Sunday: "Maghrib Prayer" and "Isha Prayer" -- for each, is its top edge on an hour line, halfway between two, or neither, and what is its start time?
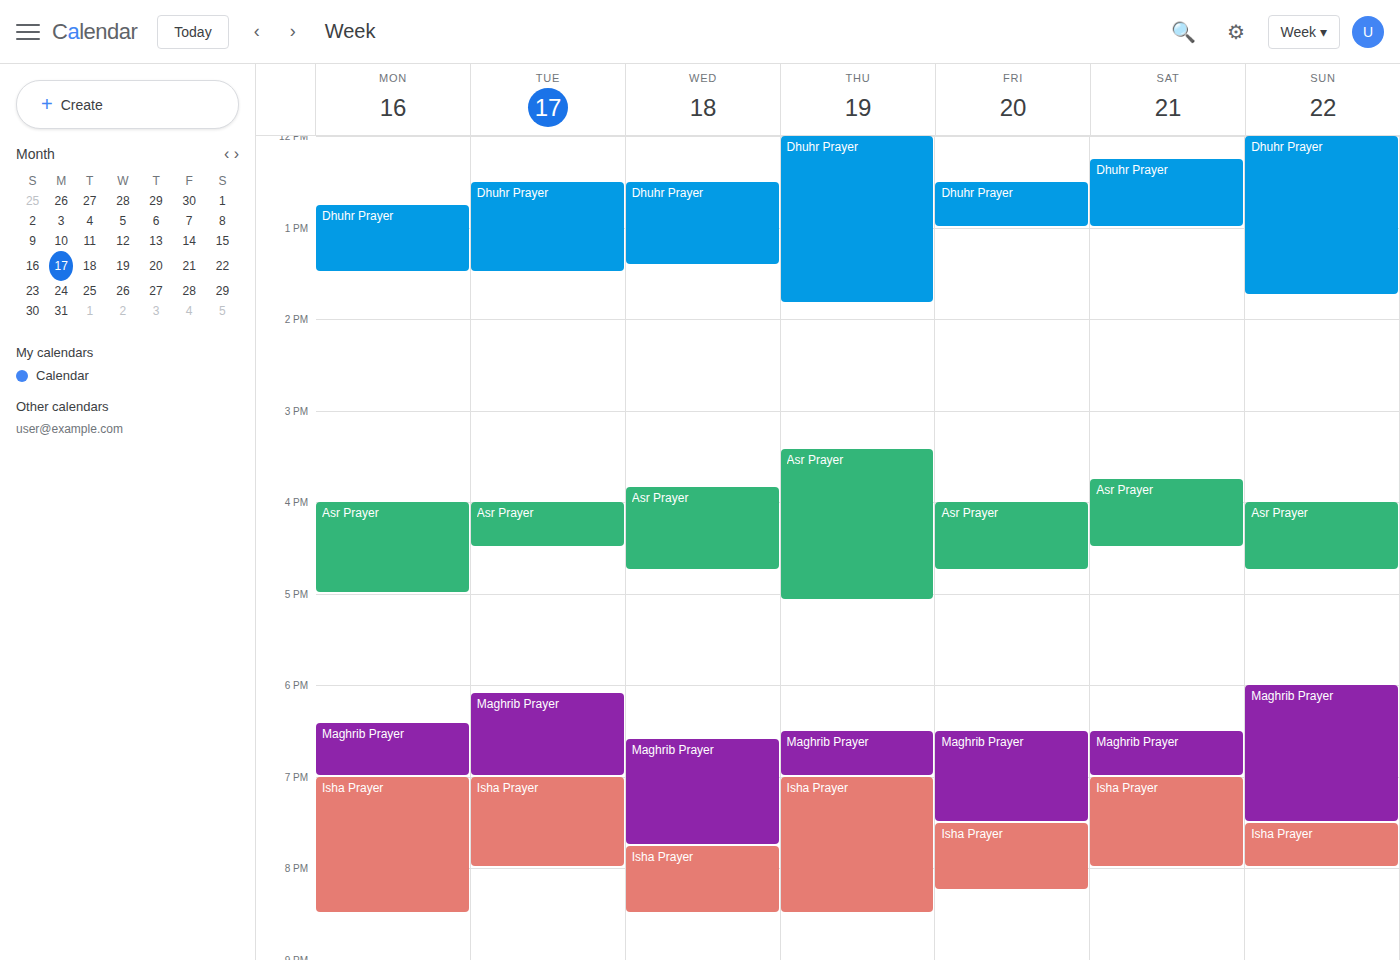
"Maghrib Prayer": 6:00 PM, exactly on the 6 PM line. "Isha Prayer": 7:30 PM, halfway between the 7 PM and 8 PM lines.